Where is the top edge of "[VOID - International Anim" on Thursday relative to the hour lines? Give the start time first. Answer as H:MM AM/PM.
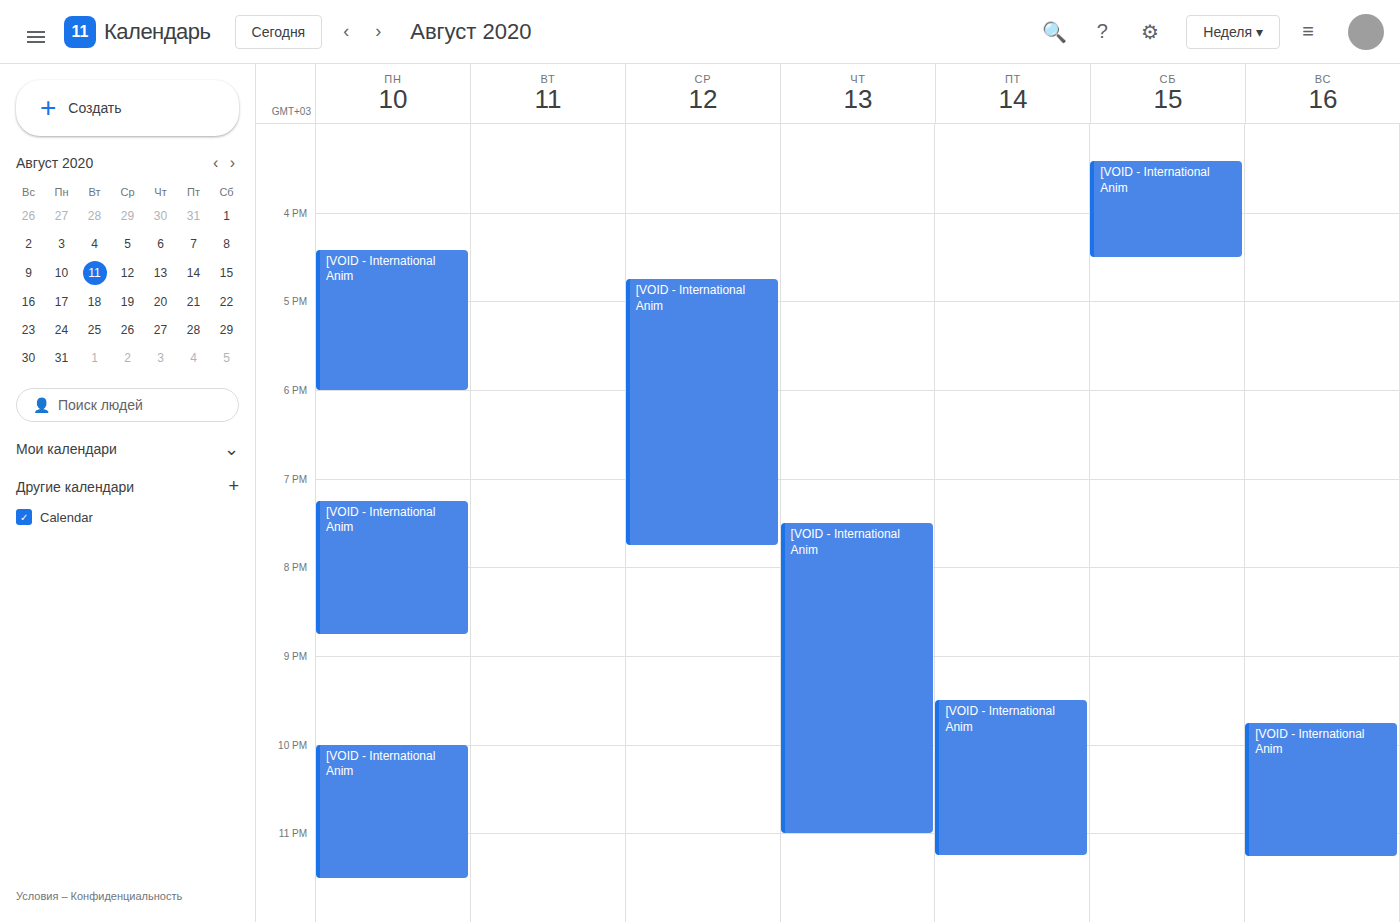
7:30 PM -- halfway between the 7 PM and 8 PM lines.